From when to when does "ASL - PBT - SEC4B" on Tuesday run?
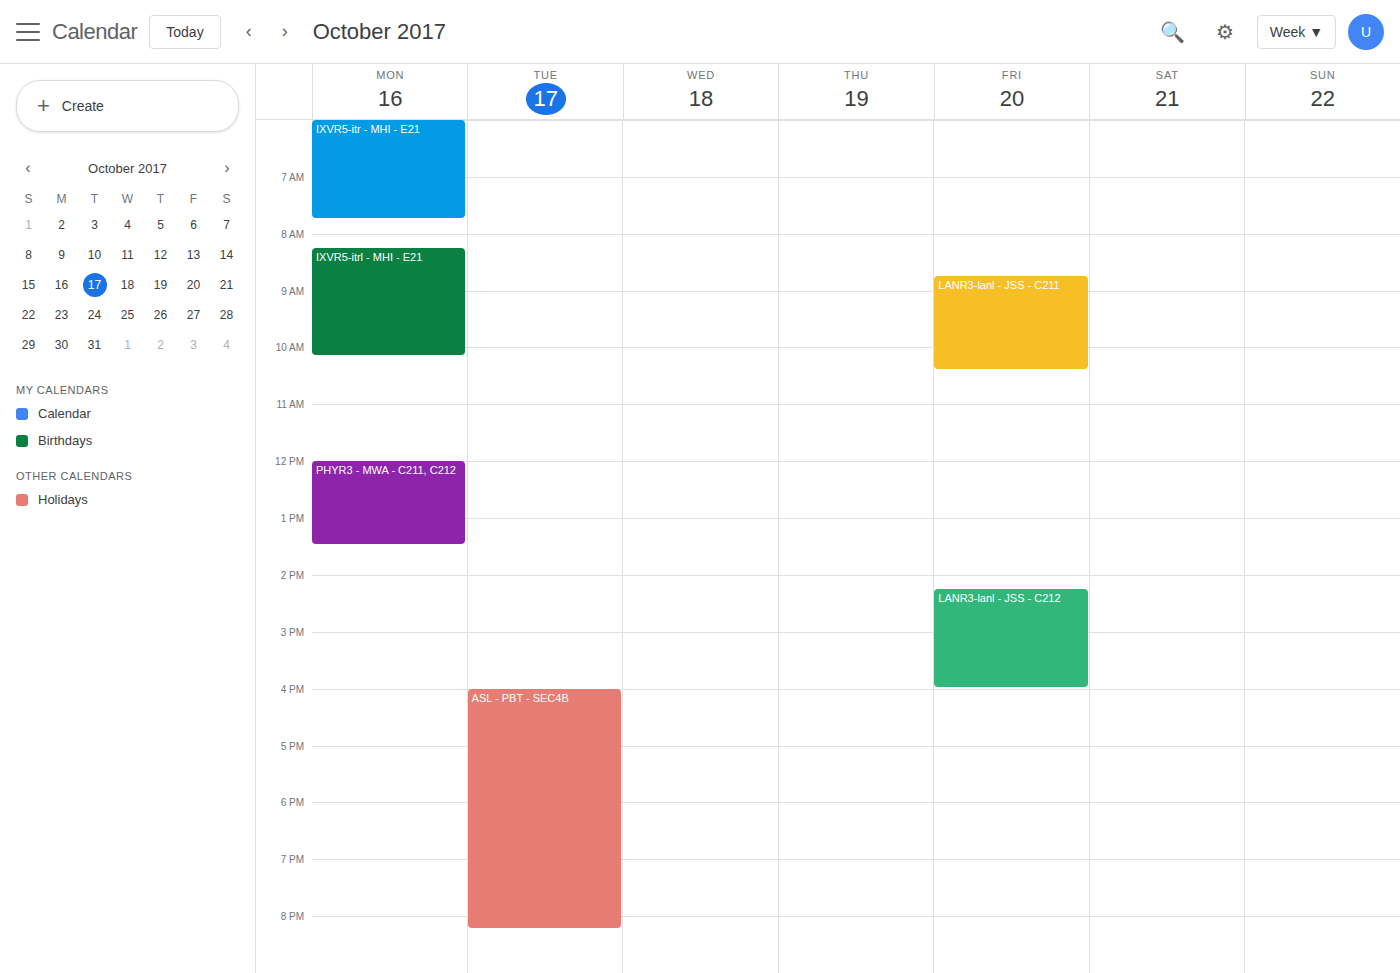
4:00 PM to 8:15 PM